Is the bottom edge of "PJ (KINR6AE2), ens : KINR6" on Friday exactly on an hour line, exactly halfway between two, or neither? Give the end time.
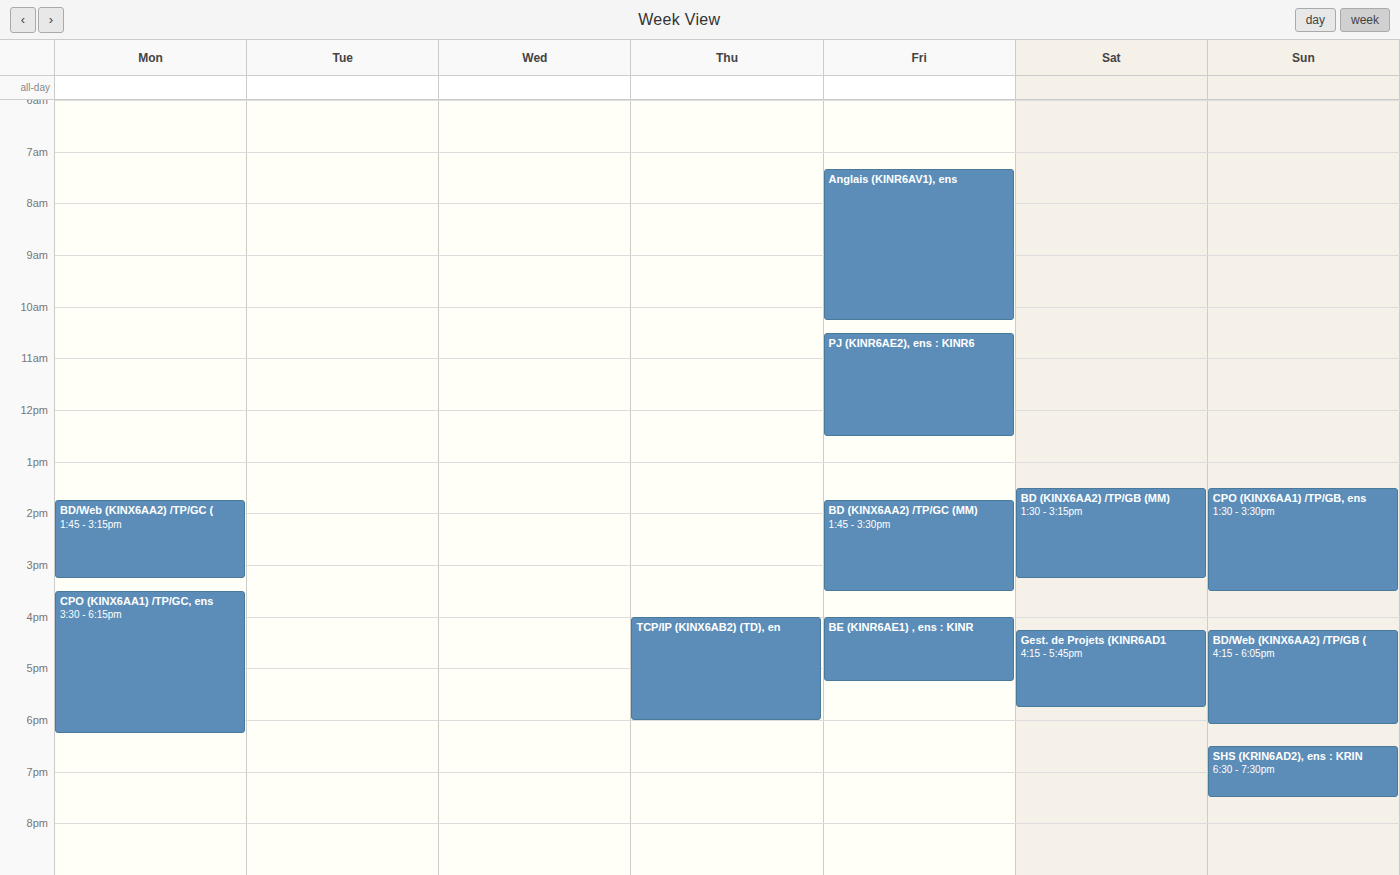
12:30 PM -- halfway between the 12 PM and 1 PM lines.